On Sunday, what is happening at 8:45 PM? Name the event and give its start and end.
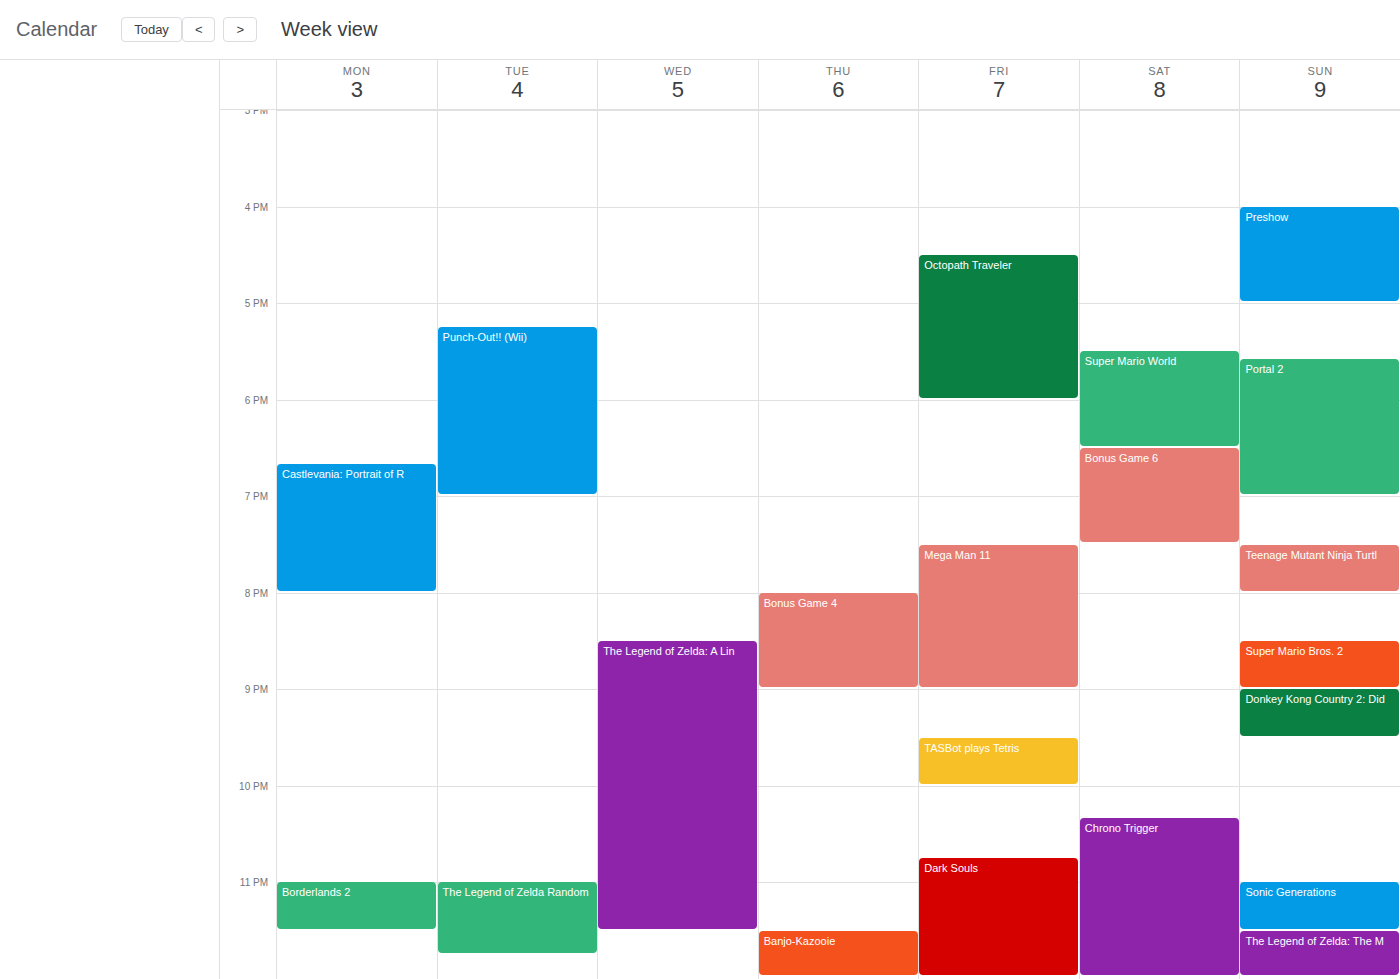
"Super Mario Bros. 2", 8:30 PM to 9:00 PM